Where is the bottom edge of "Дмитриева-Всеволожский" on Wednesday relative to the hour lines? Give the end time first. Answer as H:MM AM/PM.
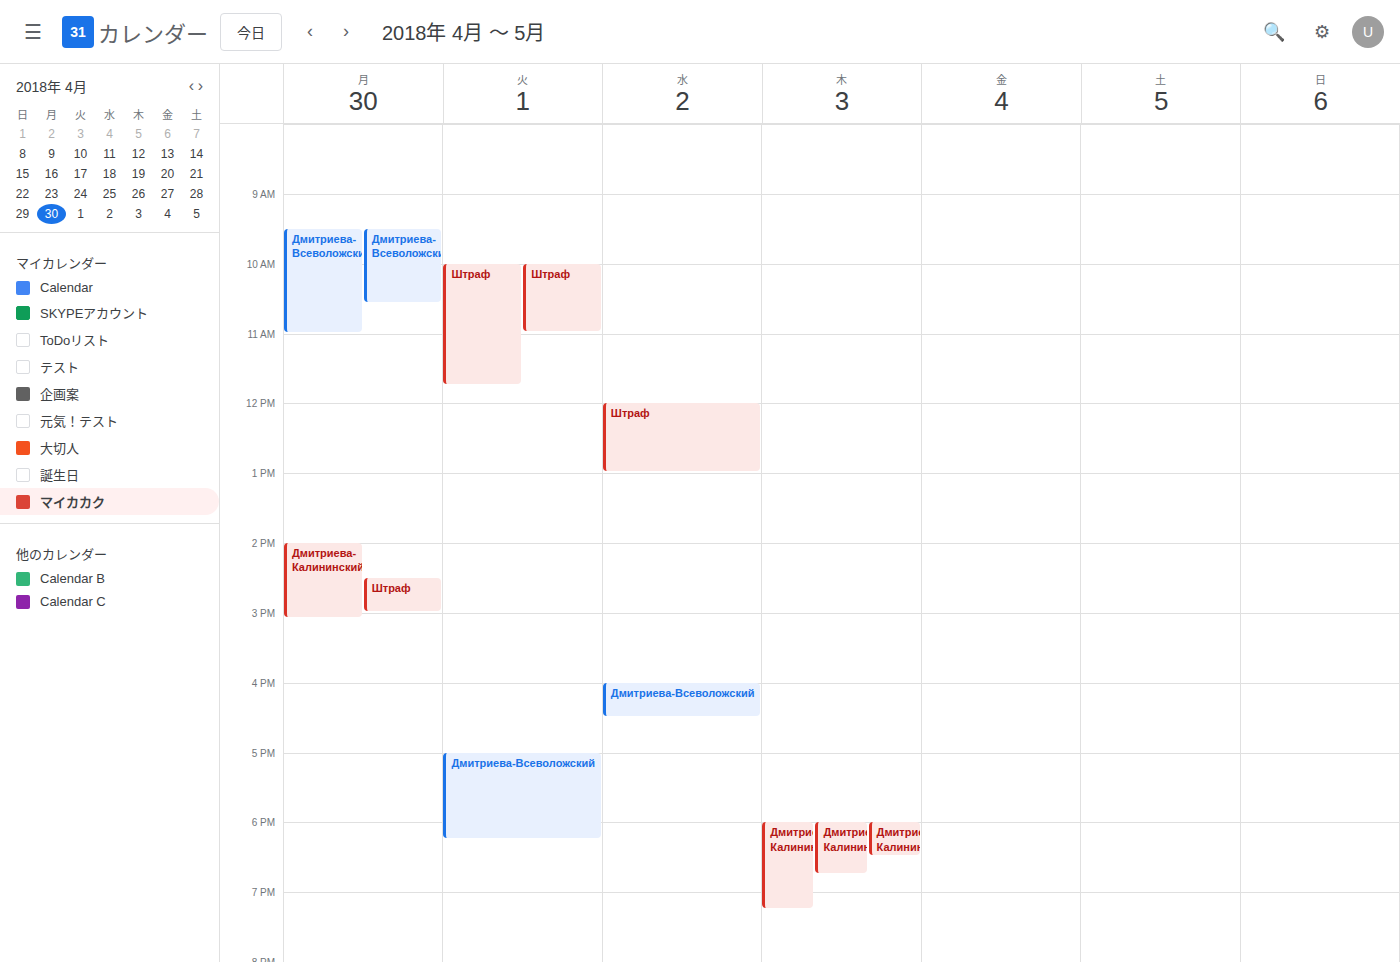
4:30 PM -- halfway between the 4 PM and 5 PM lines.